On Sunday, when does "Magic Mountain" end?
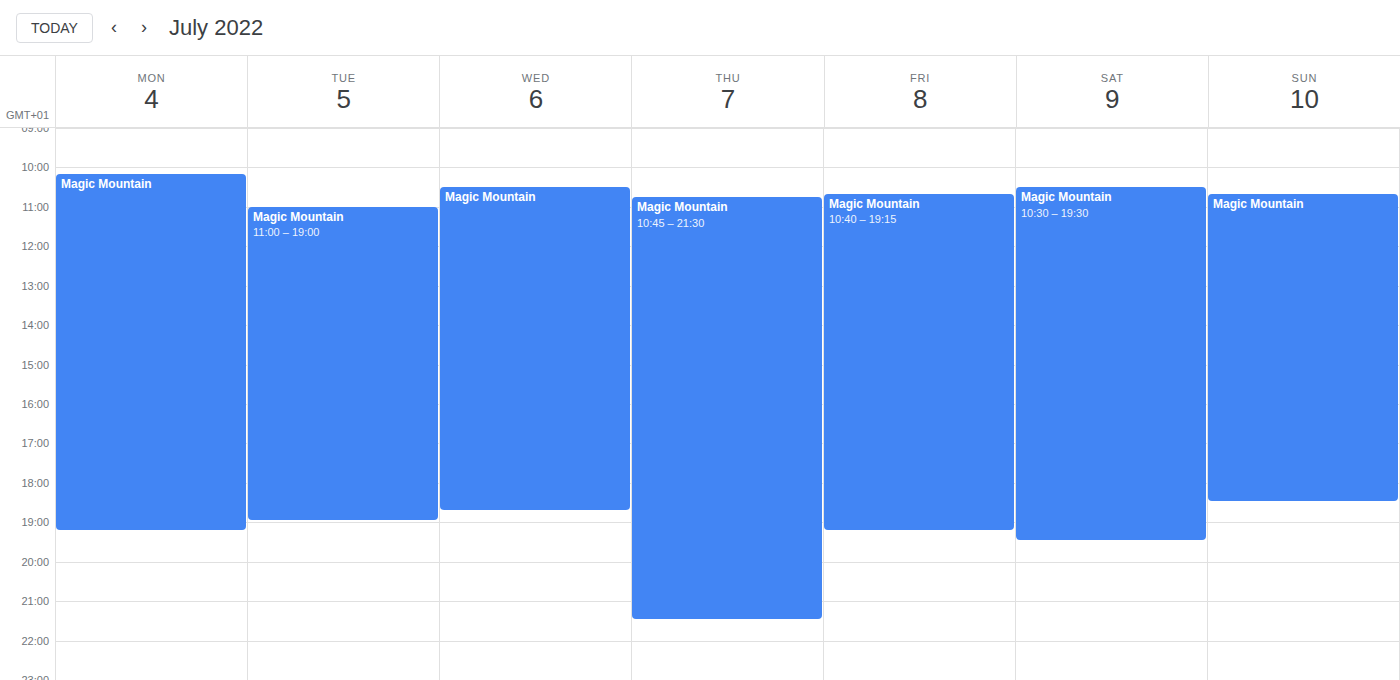
6:30 PM